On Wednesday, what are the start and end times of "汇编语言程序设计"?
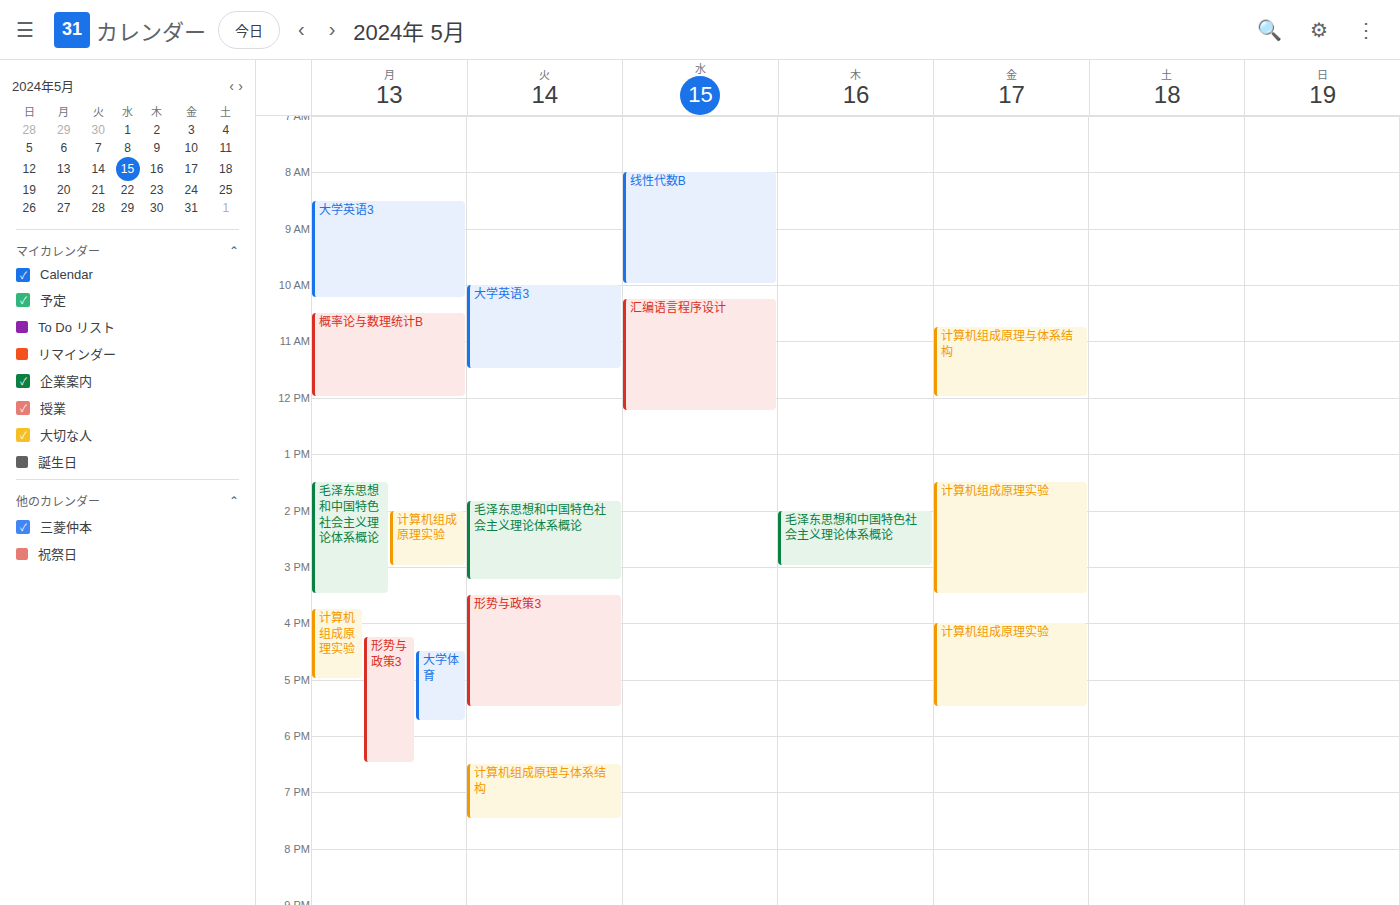
10:15 AM to 12:15 PM